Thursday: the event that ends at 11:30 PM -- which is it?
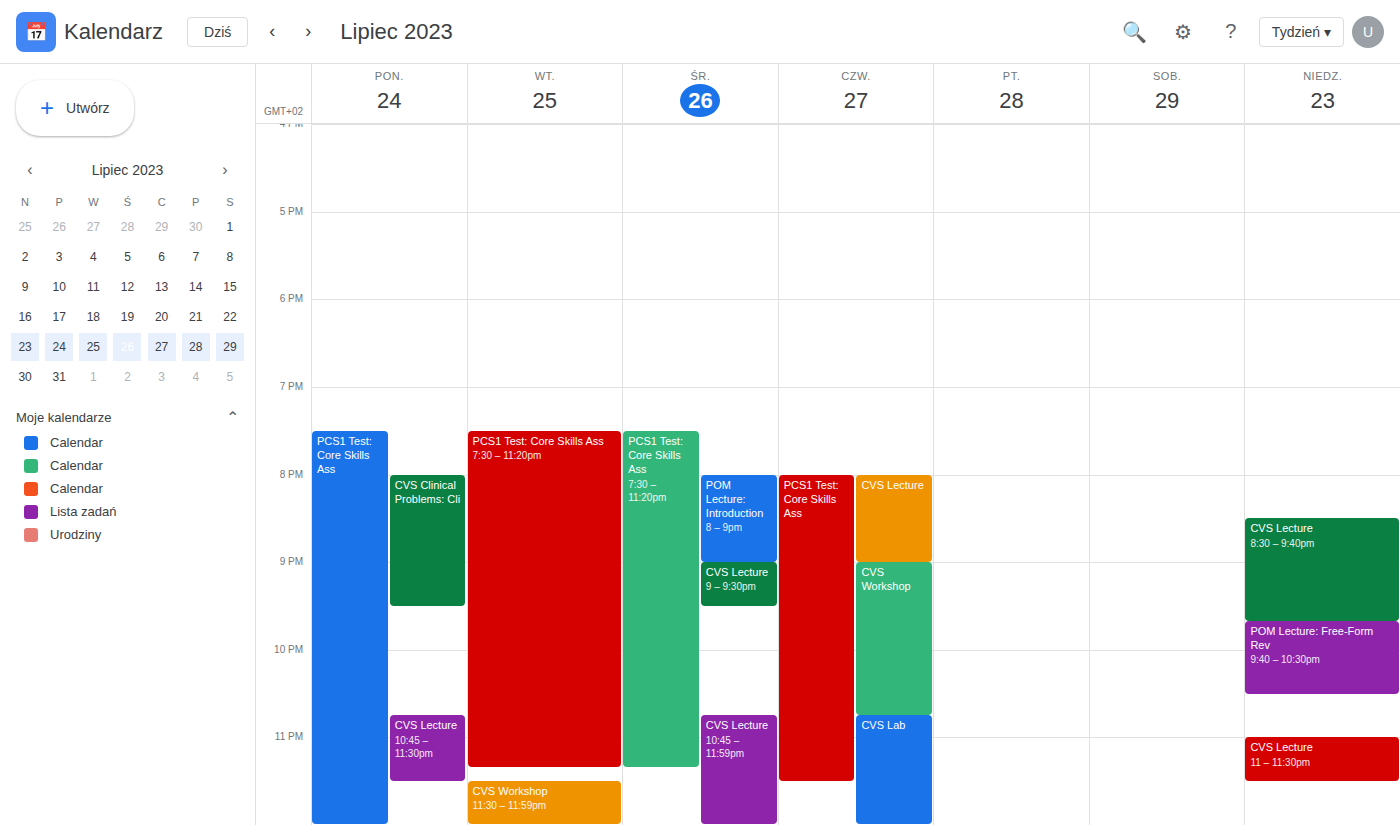
"PCS1 Test: Core Skills Ass"